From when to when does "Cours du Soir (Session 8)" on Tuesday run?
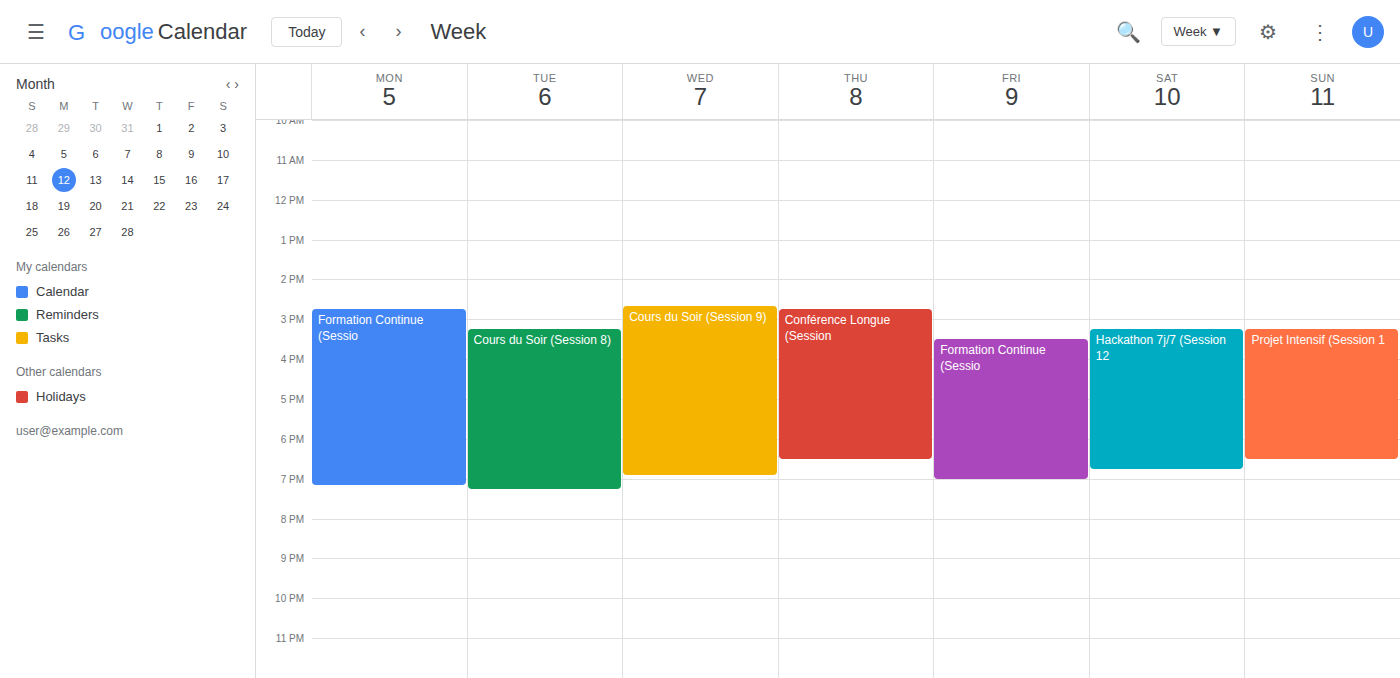
3:15 PM to 7:15 PM